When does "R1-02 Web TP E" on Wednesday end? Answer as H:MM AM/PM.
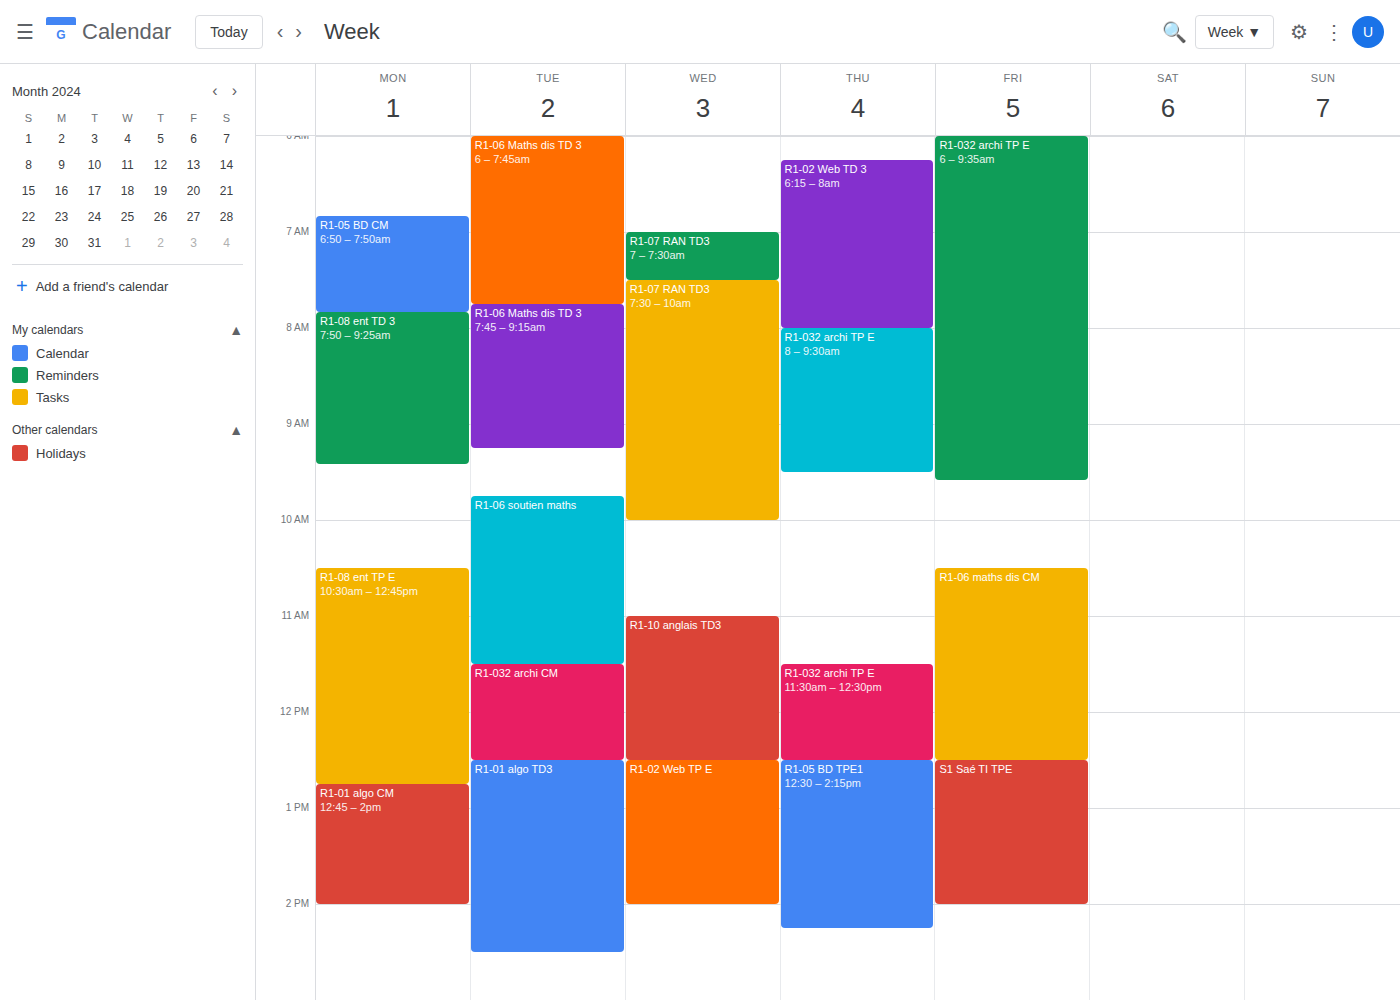
2:00 PM